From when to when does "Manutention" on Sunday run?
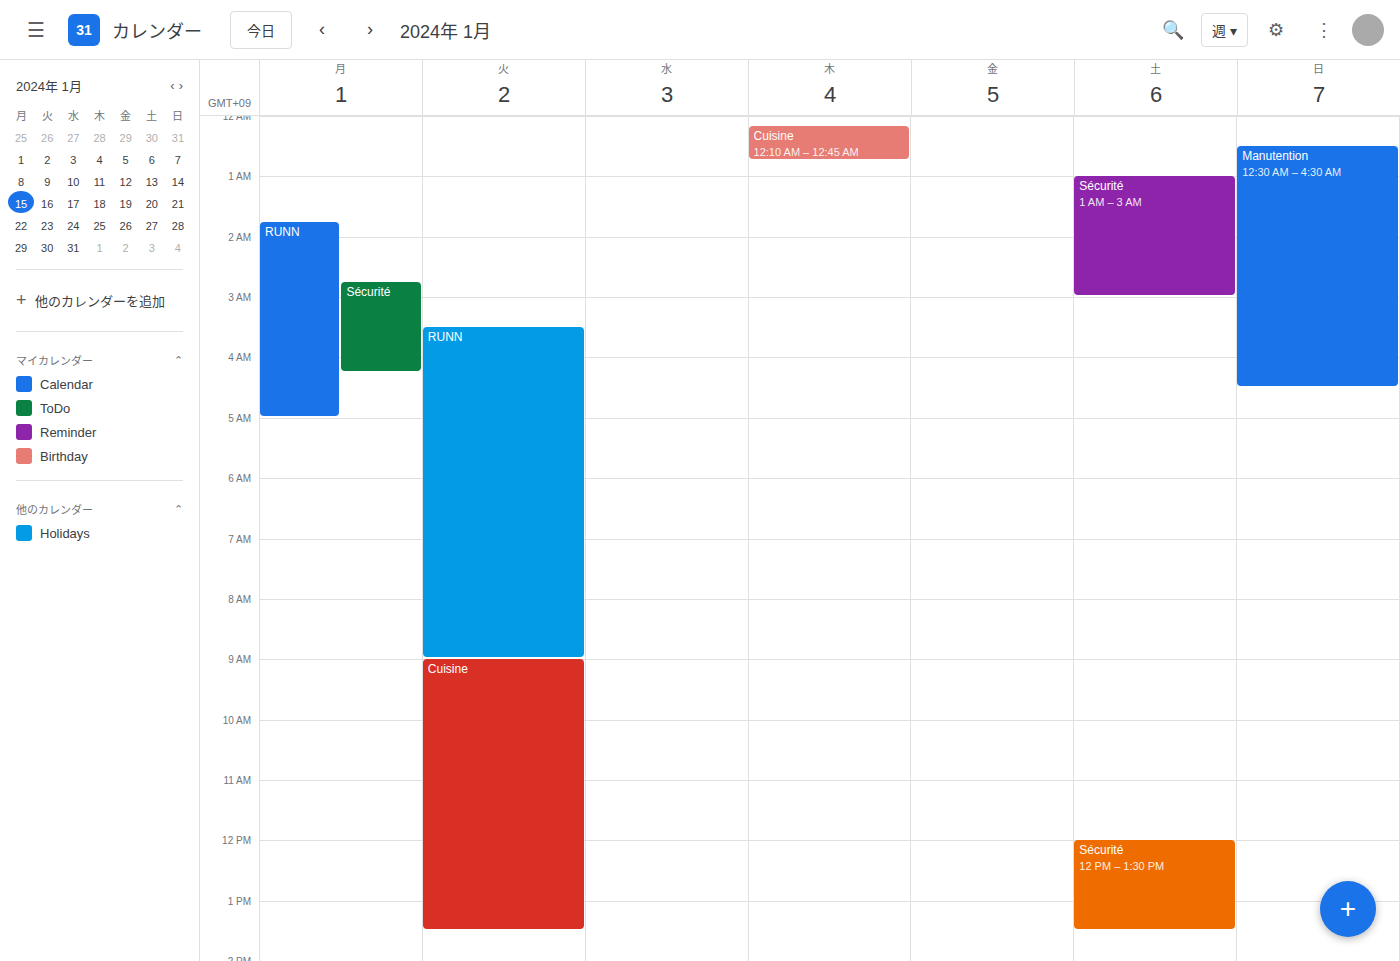
12:30 AM to 4:30 AM